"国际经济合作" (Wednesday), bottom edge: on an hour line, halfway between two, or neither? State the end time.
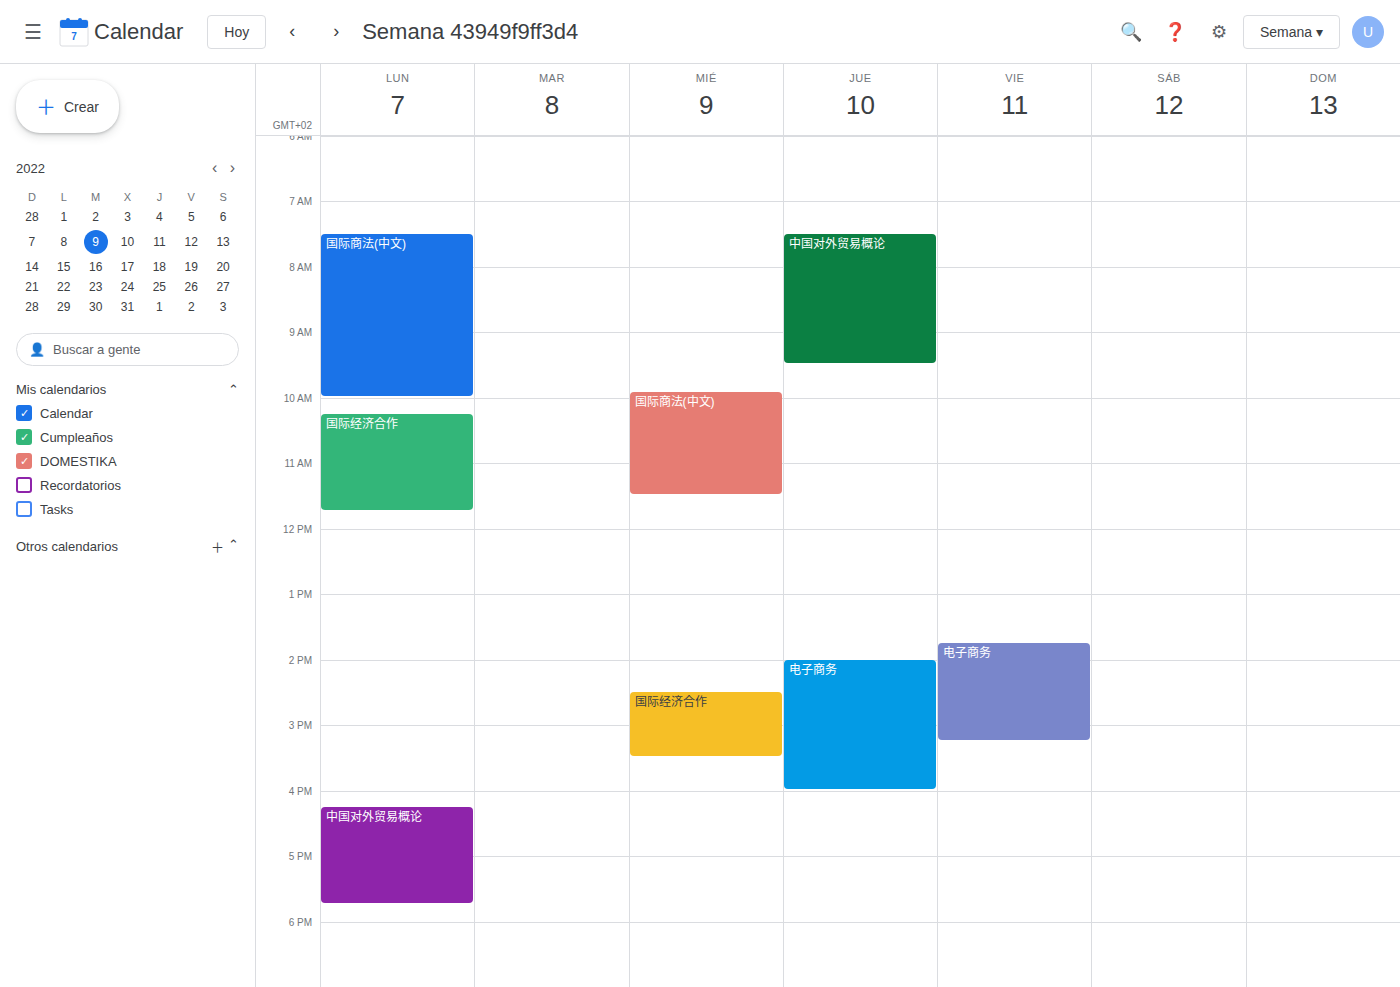
3:30 PM -- halfway between the 3 PM and 4 PM lines.